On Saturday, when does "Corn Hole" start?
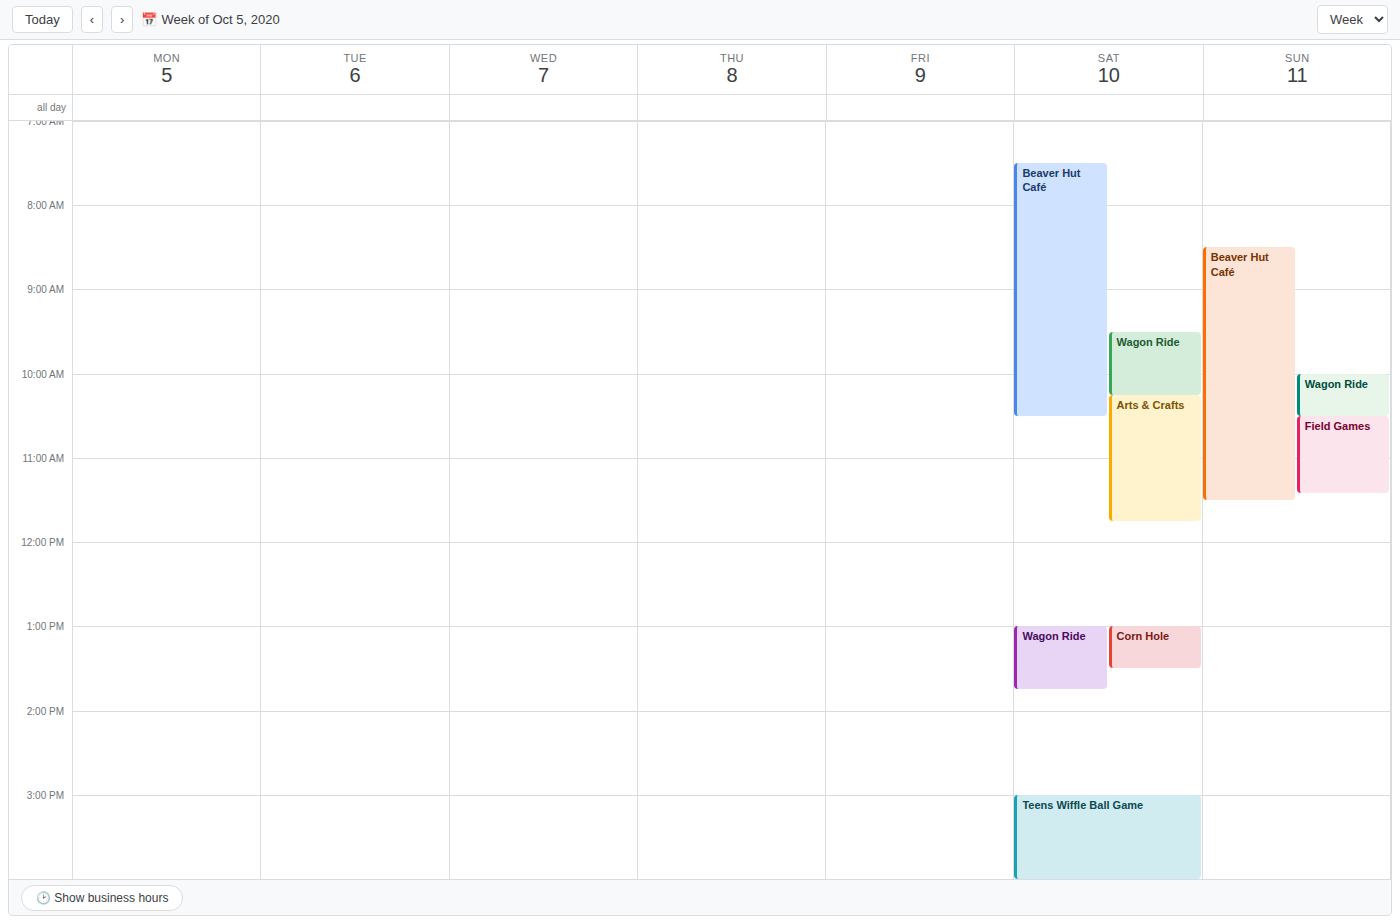
1:00 PM